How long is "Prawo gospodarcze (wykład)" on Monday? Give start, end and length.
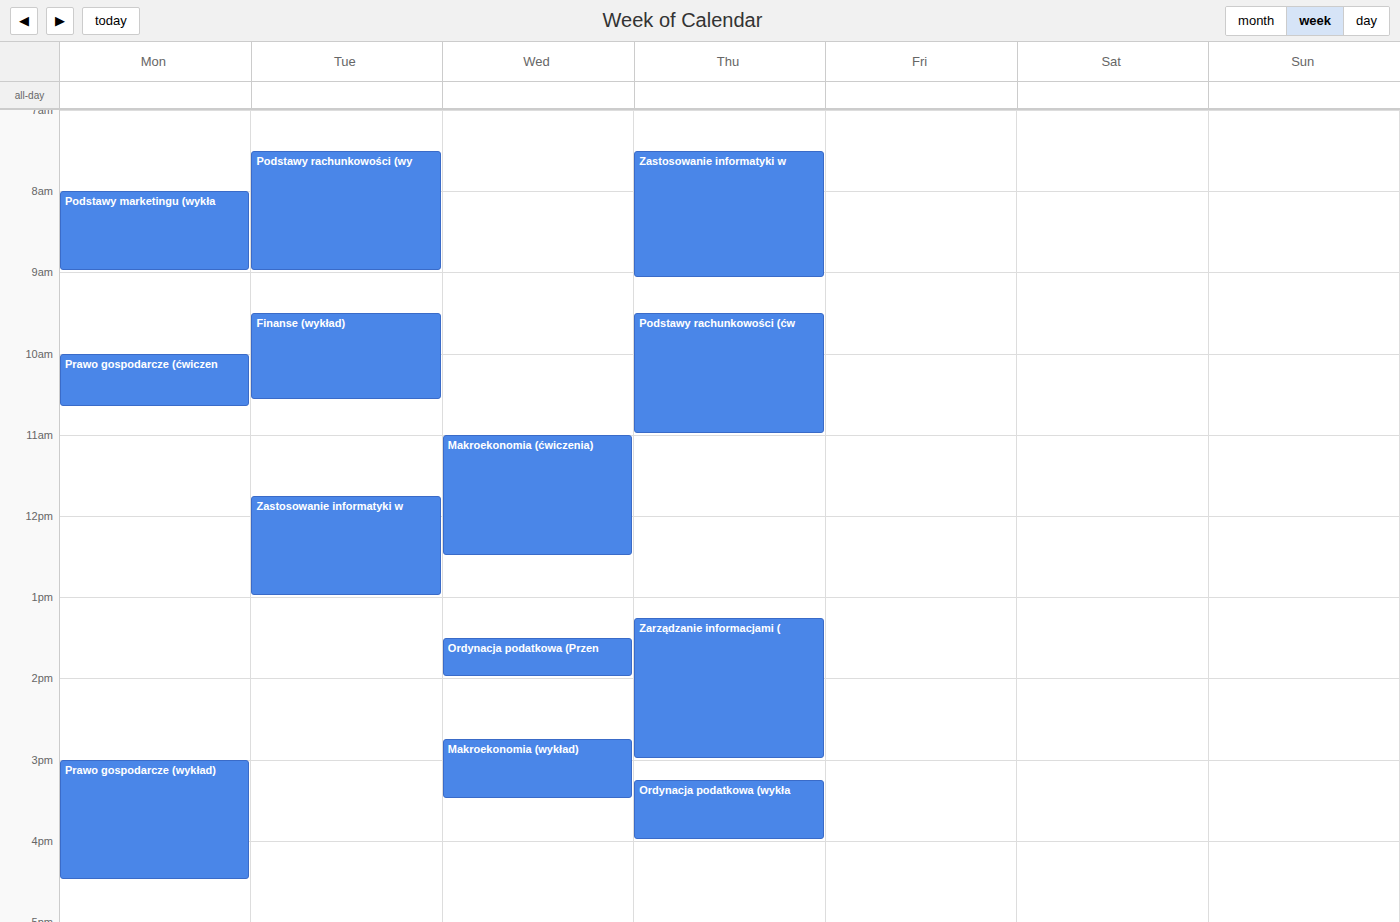
3:00 PM to 4:30 PM, 1 hour 30 minutes